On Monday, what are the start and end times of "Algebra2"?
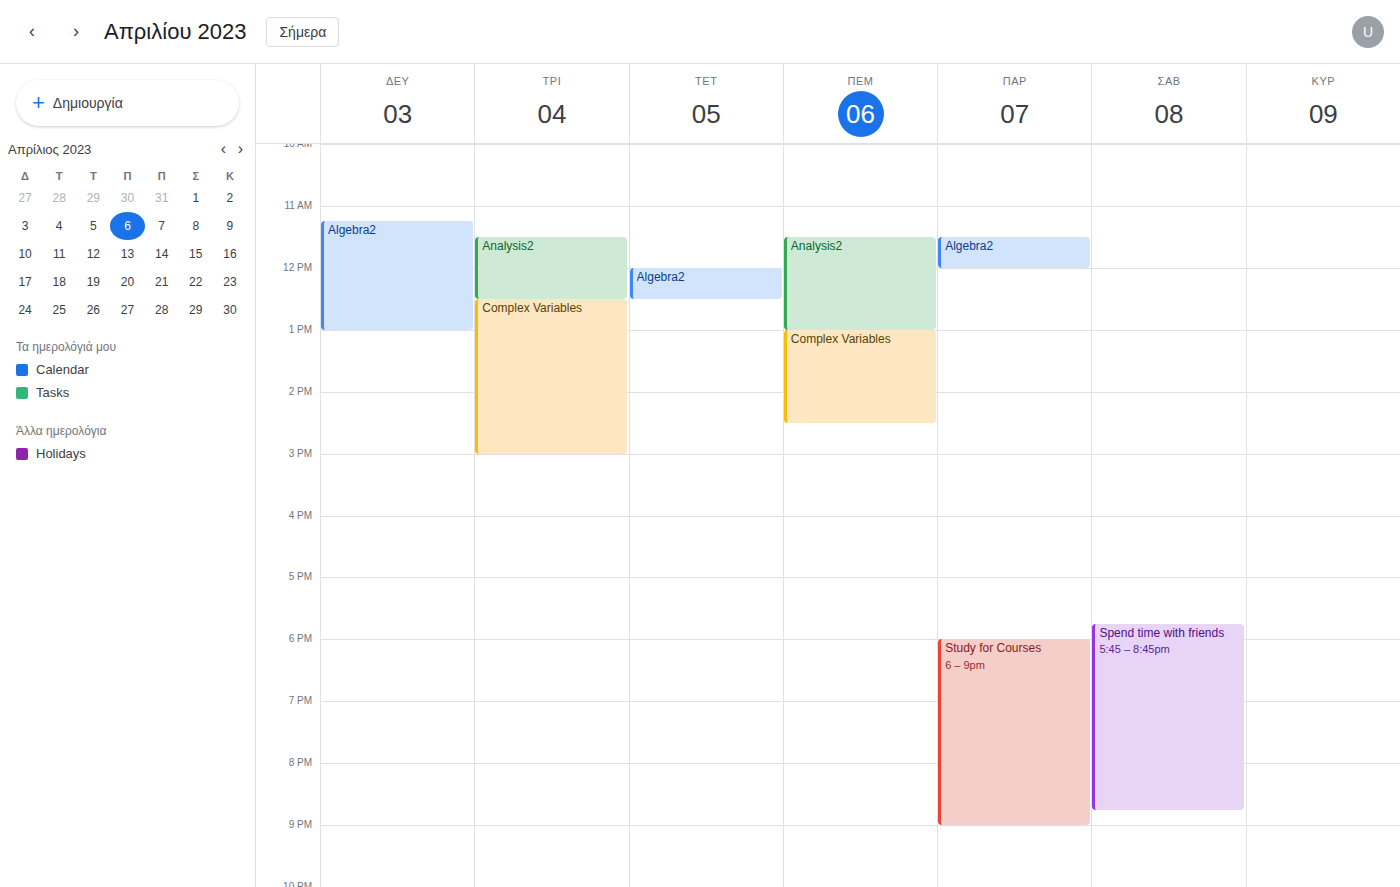
11:15 AM to 1:00 PM